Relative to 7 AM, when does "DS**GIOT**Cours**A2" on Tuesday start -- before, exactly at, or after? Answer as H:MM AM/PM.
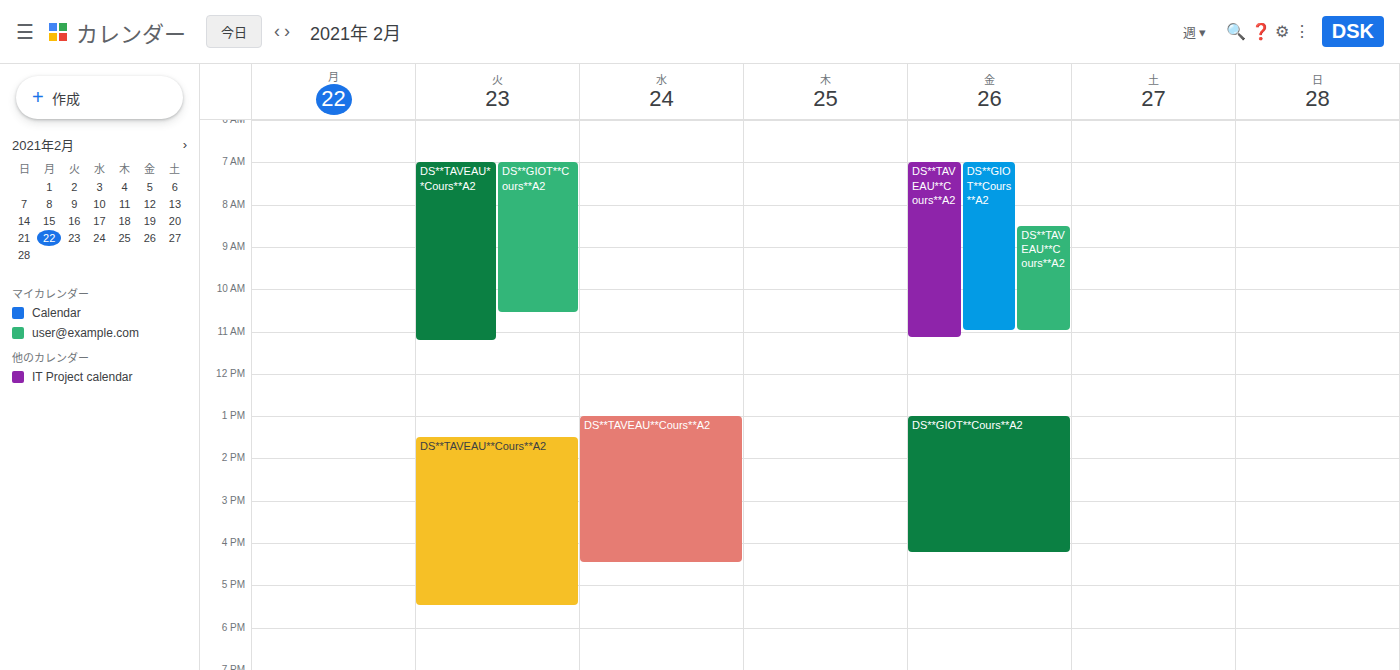
7:00 AM -- exactly at 7 AM, on the 7 AM line.